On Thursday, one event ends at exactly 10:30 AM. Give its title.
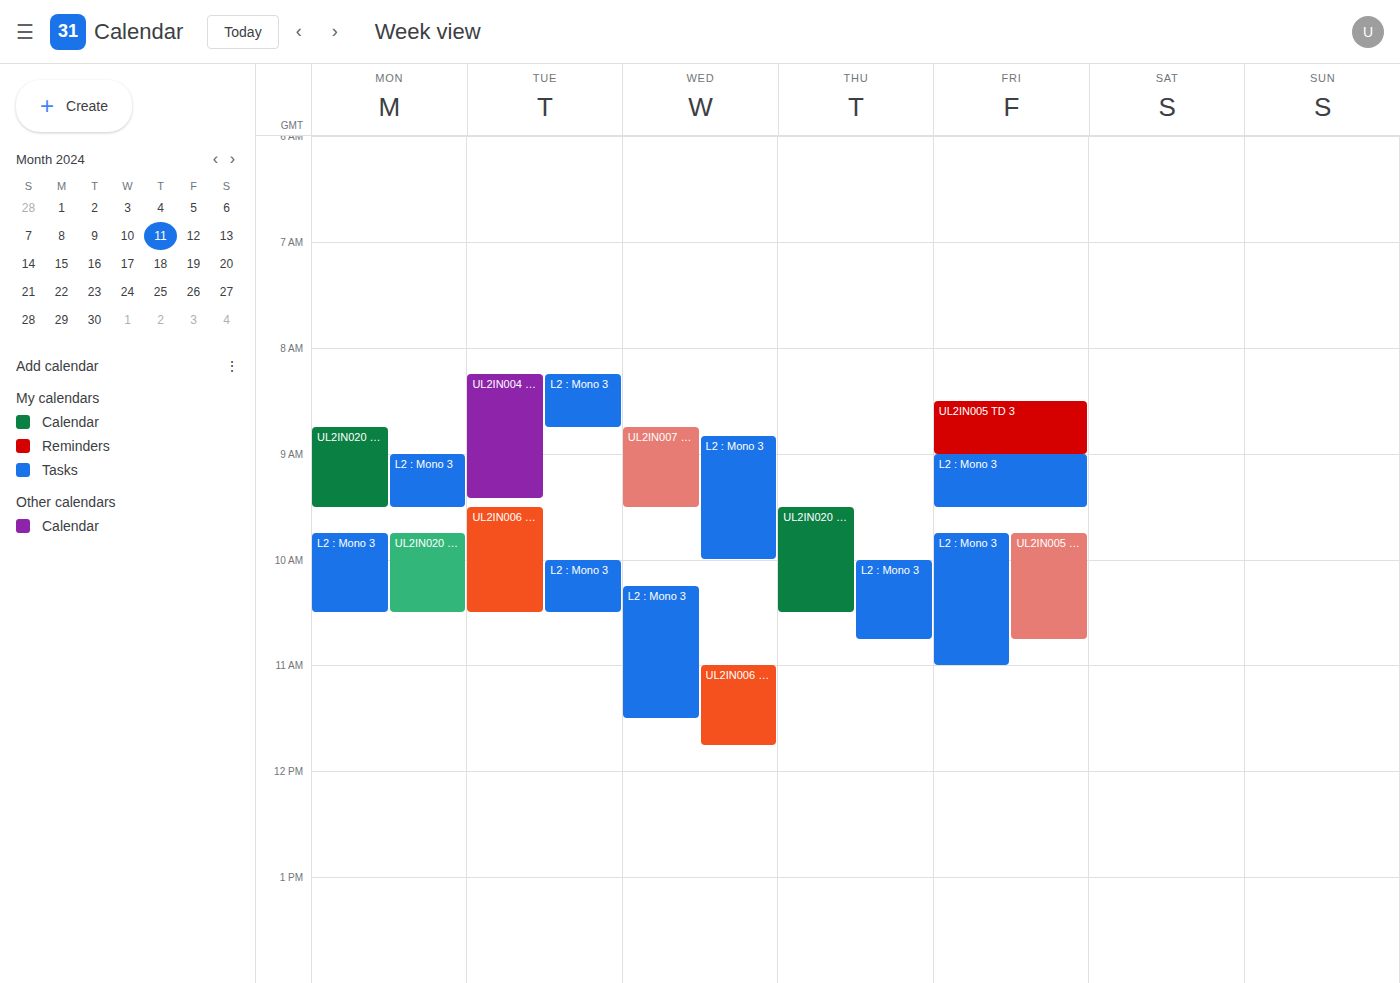
"UL2IN020 Cours 1"